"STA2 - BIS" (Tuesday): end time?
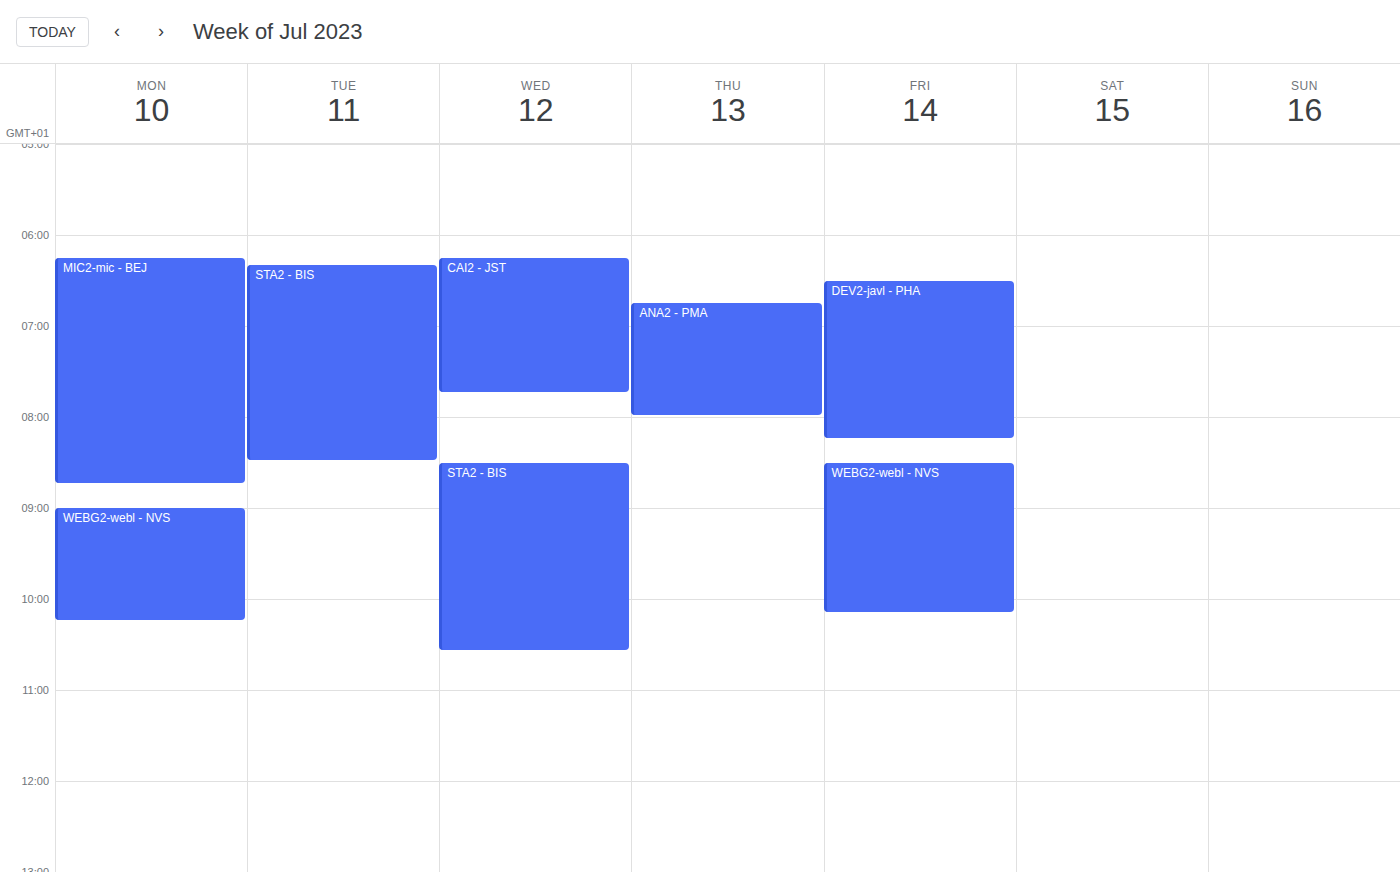
8:30 AM